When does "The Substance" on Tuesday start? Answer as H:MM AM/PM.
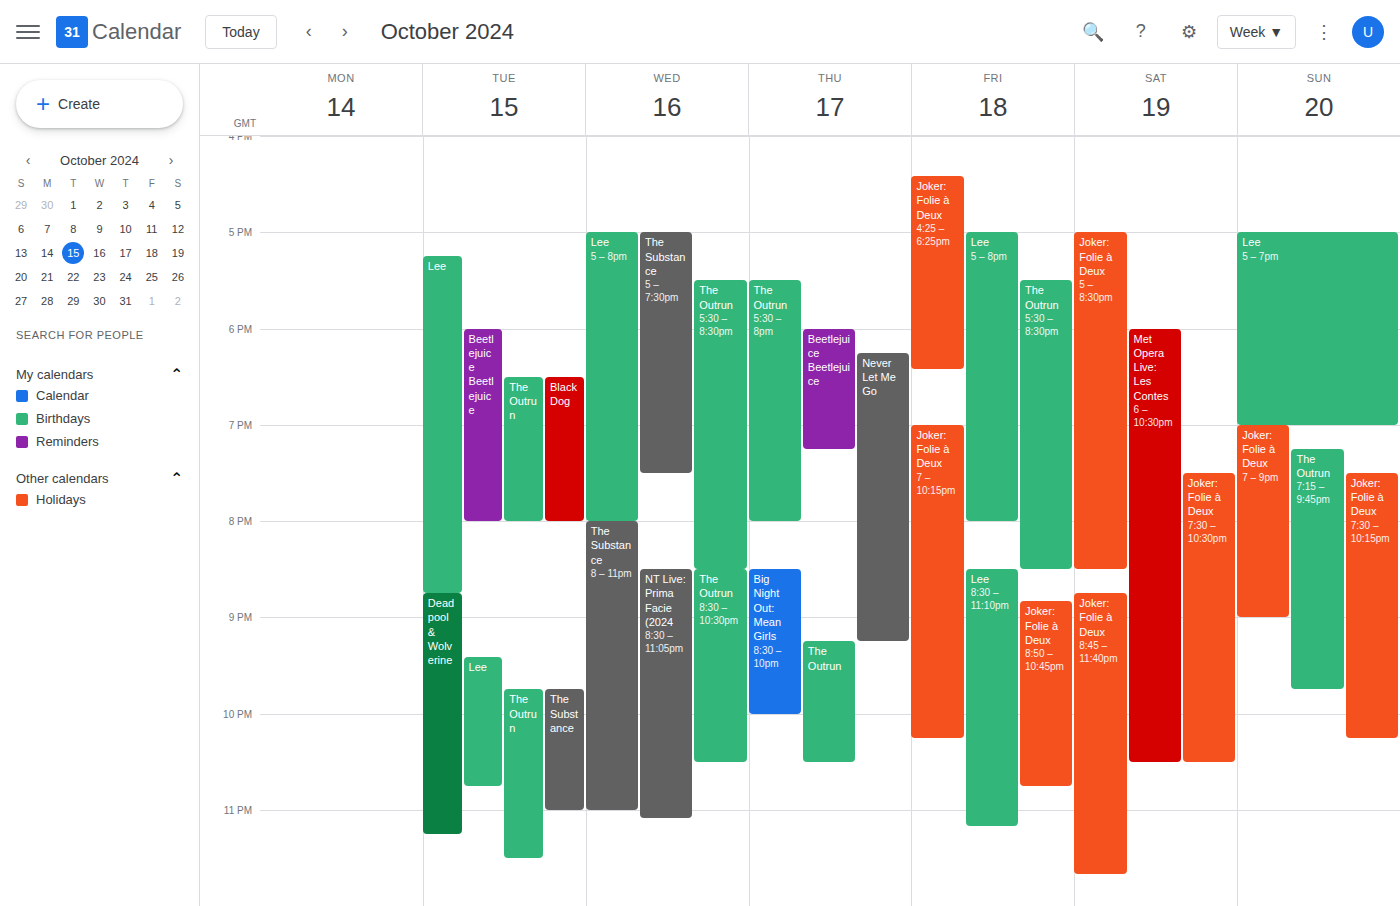
9:45 PM